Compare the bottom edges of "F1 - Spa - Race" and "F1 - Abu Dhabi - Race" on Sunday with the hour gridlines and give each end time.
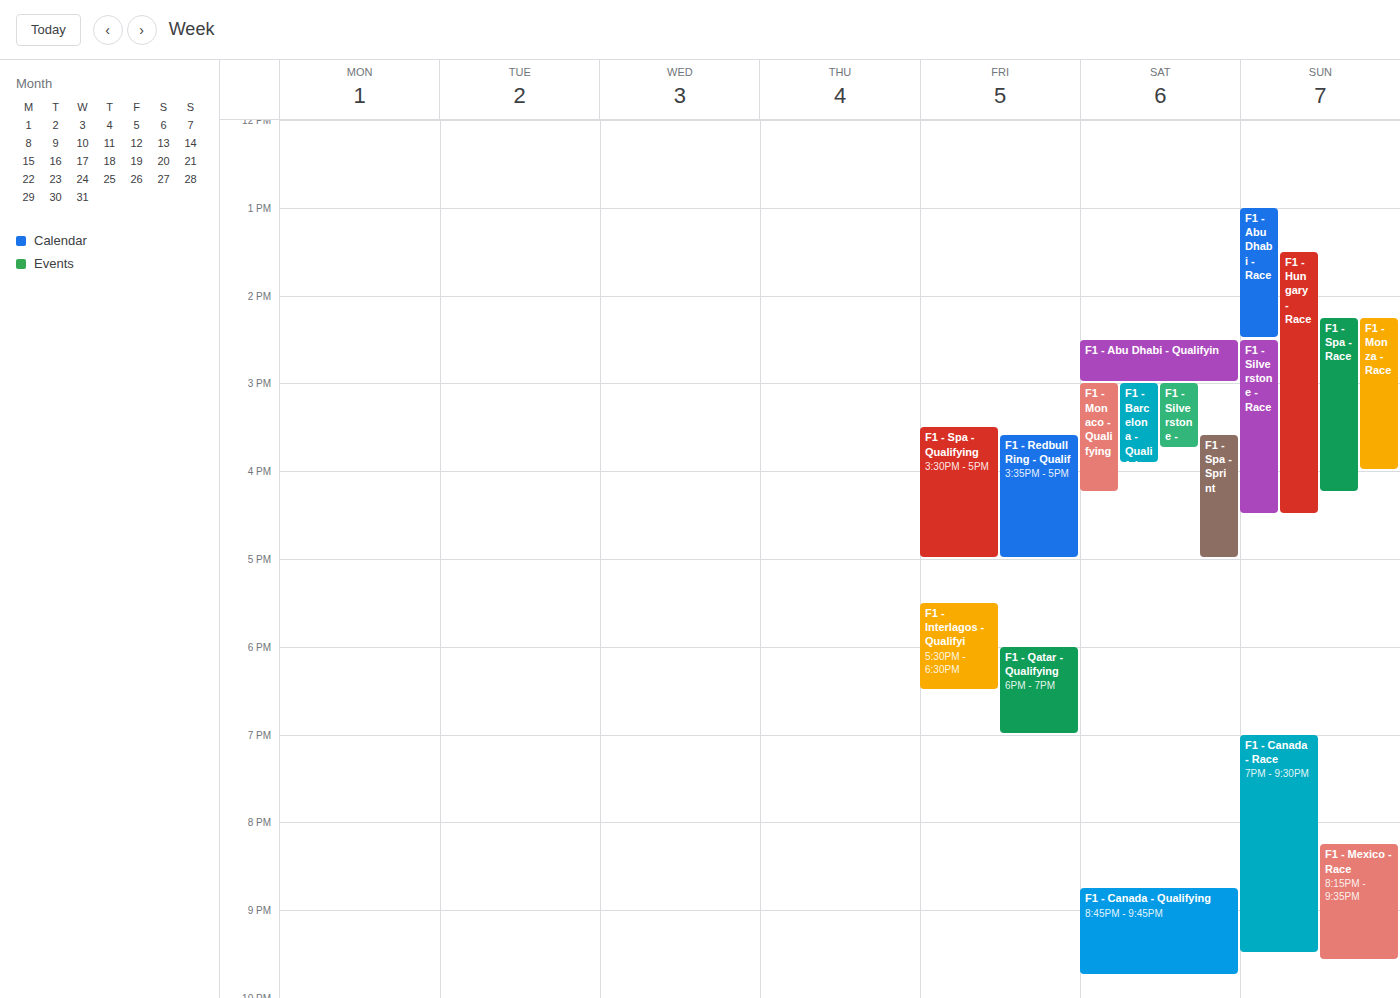
"F1 - Spa - Race": 16:15, neither: a quarter of the way from the 16:00 line to the 17:00 line. "F1 - Abu Dhabi - Race": 14:30, halfway between the 14:00 and 15:00 lines.